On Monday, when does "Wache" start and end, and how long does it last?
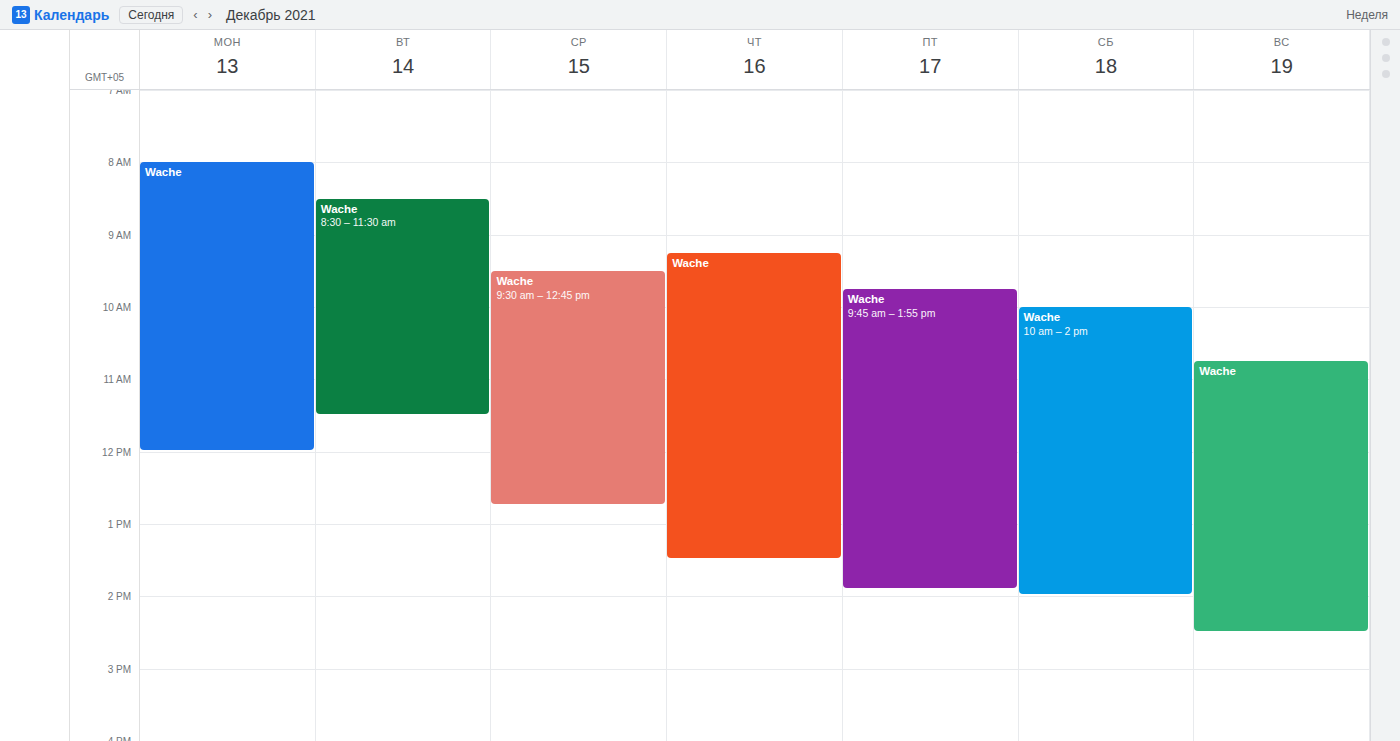
8:00 AM to 12:00 PM, 4 hours